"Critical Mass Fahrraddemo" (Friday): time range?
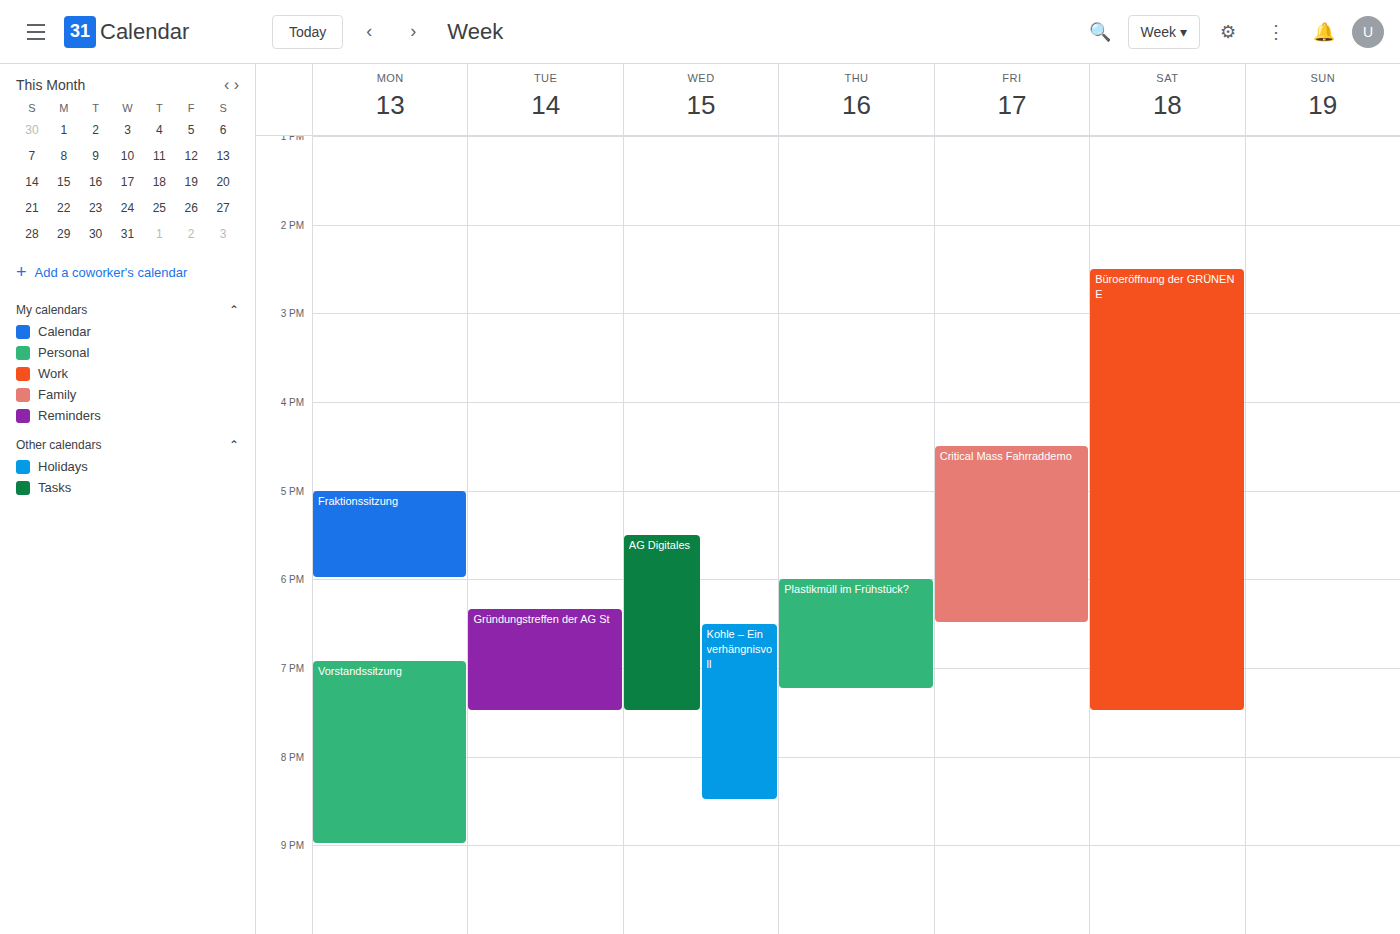
4:30 PM to 6:30 PM